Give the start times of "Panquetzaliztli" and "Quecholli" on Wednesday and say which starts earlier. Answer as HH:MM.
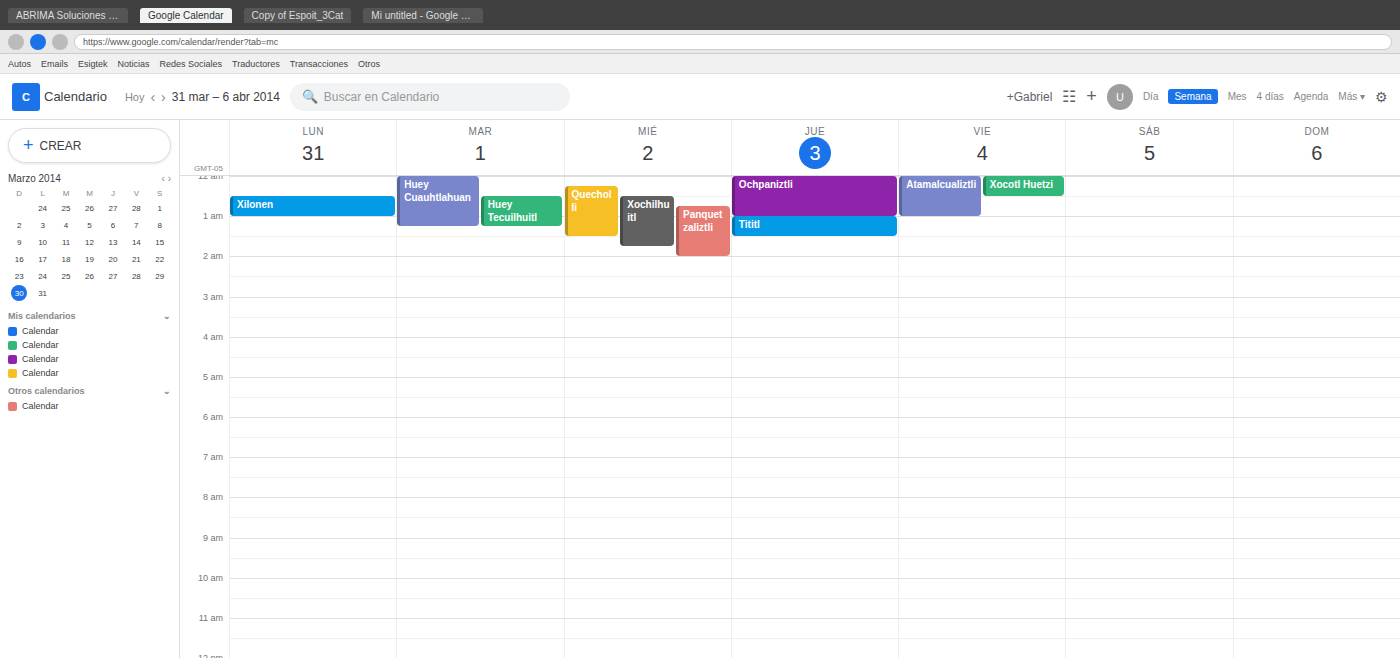
"Quecholli" 00:15; "Panquetzaliztli" 00:45.